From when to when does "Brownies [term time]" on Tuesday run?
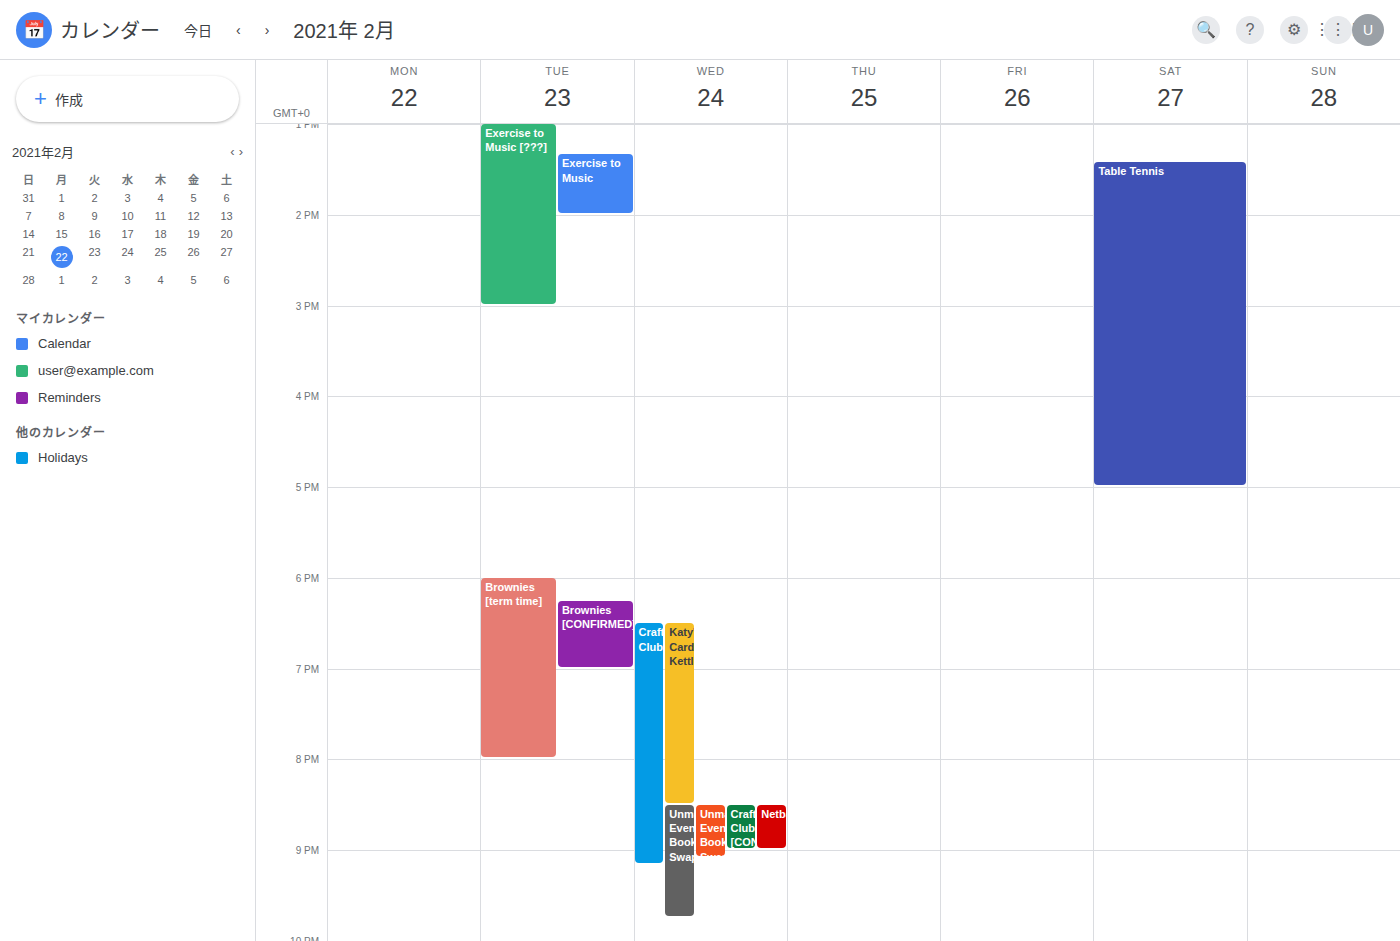
6:00 PM to 8:00 PM